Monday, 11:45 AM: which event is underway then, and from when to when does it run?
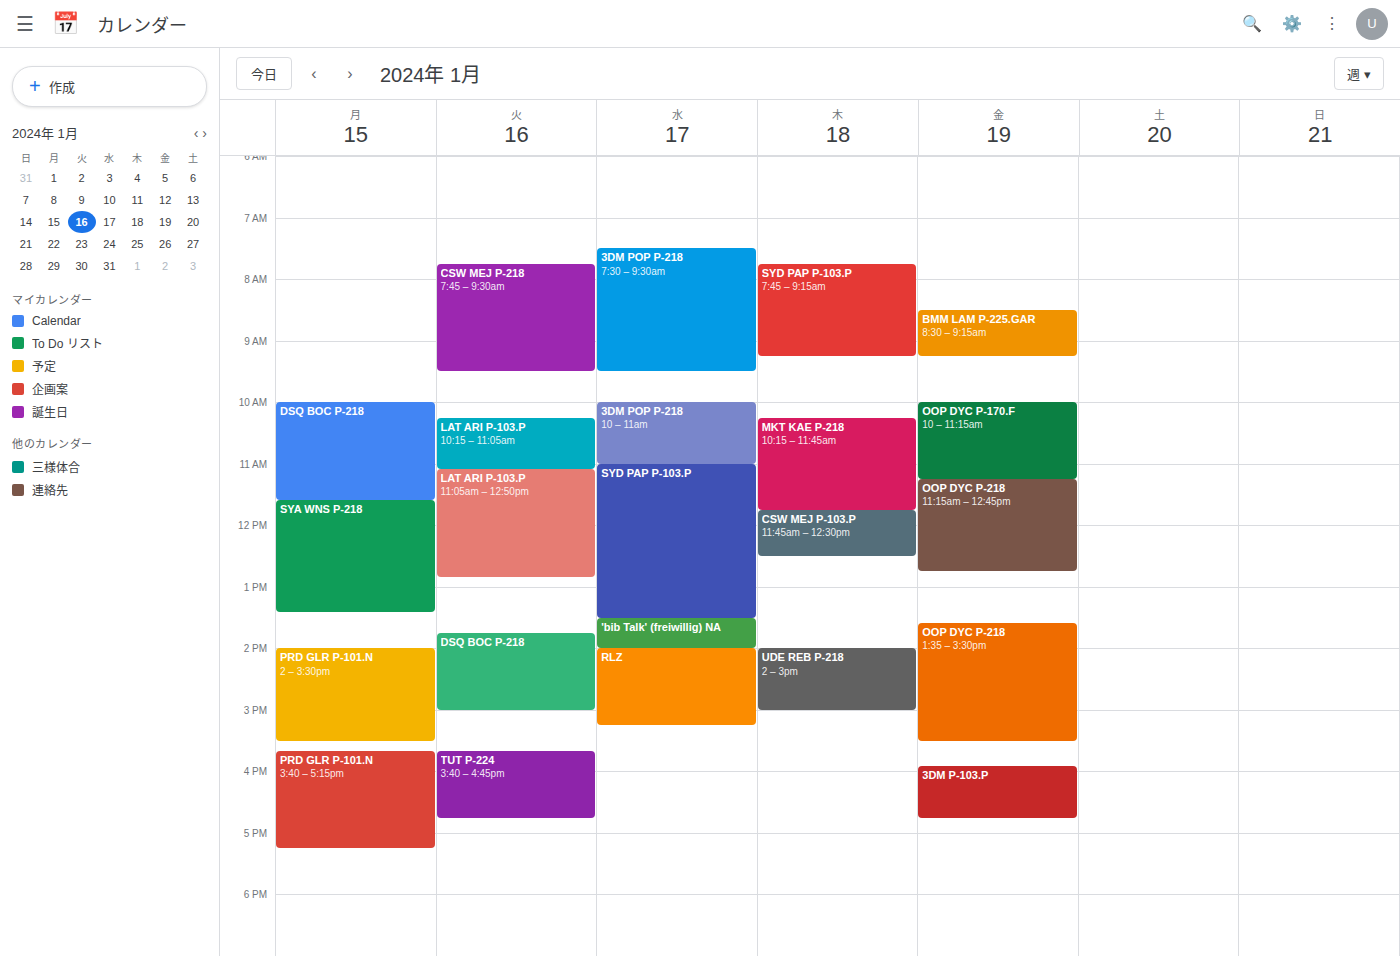
"SYA WNS P-218", 11:35 AM to 1:25 PM